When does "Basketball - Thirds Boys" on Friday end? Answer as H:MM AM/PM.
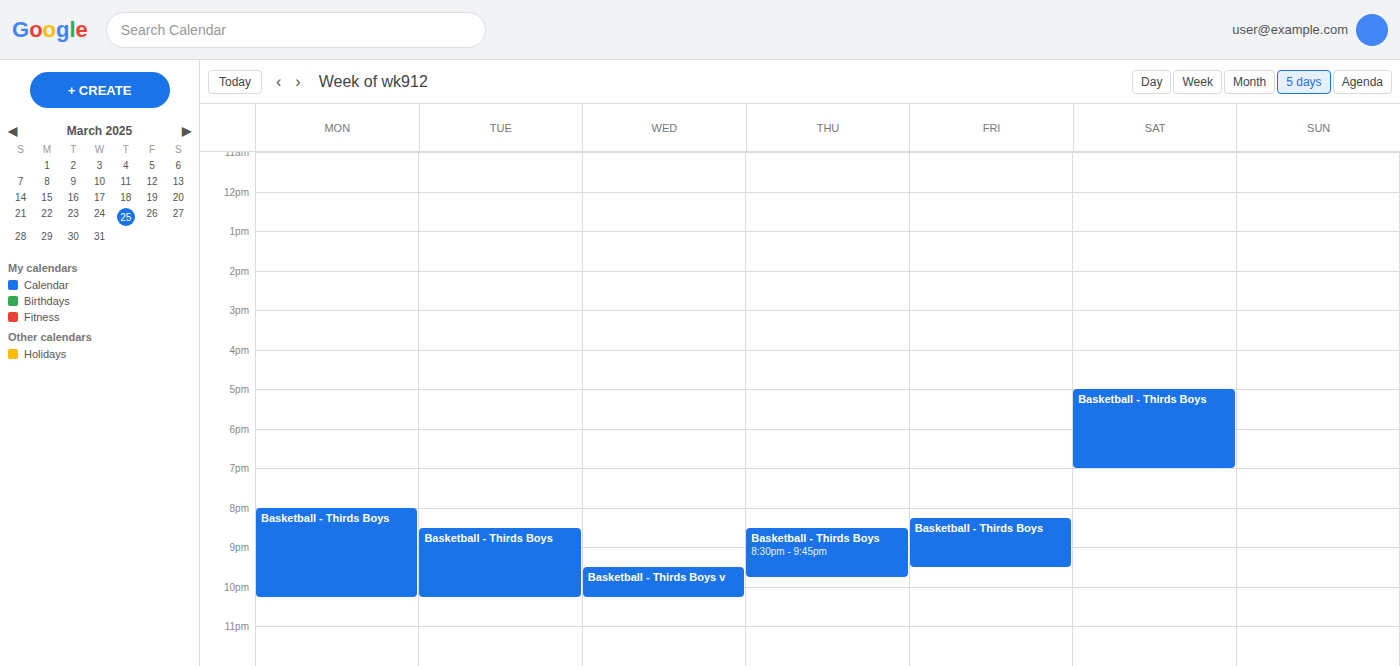
9:30 PM